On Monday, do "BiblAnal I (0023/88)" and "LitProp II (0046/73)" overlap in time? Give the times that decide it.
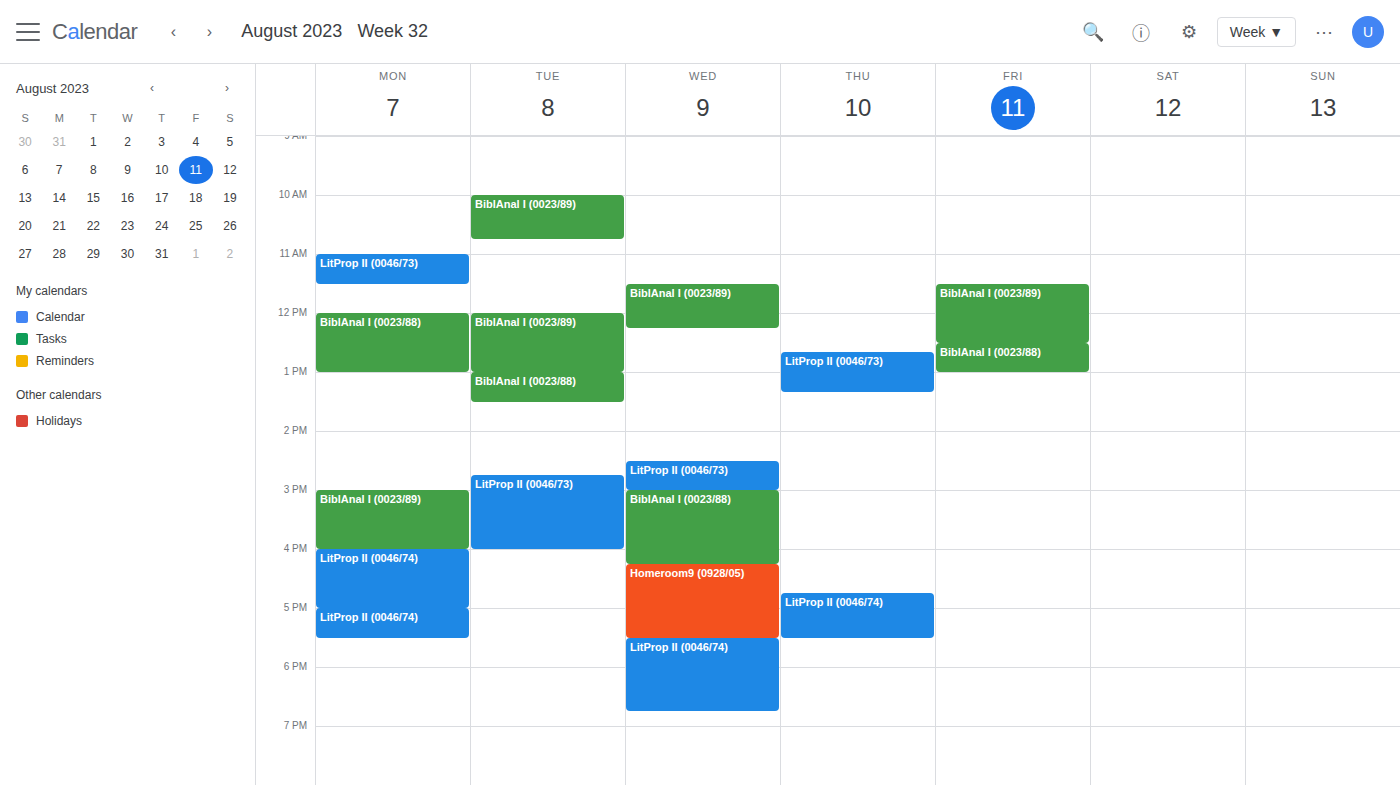
"LitProp II (0046/73)" ends at 11:30 AM and "BiblAnal I (0023/88)" starts at 12:00 PM -- no overlap.